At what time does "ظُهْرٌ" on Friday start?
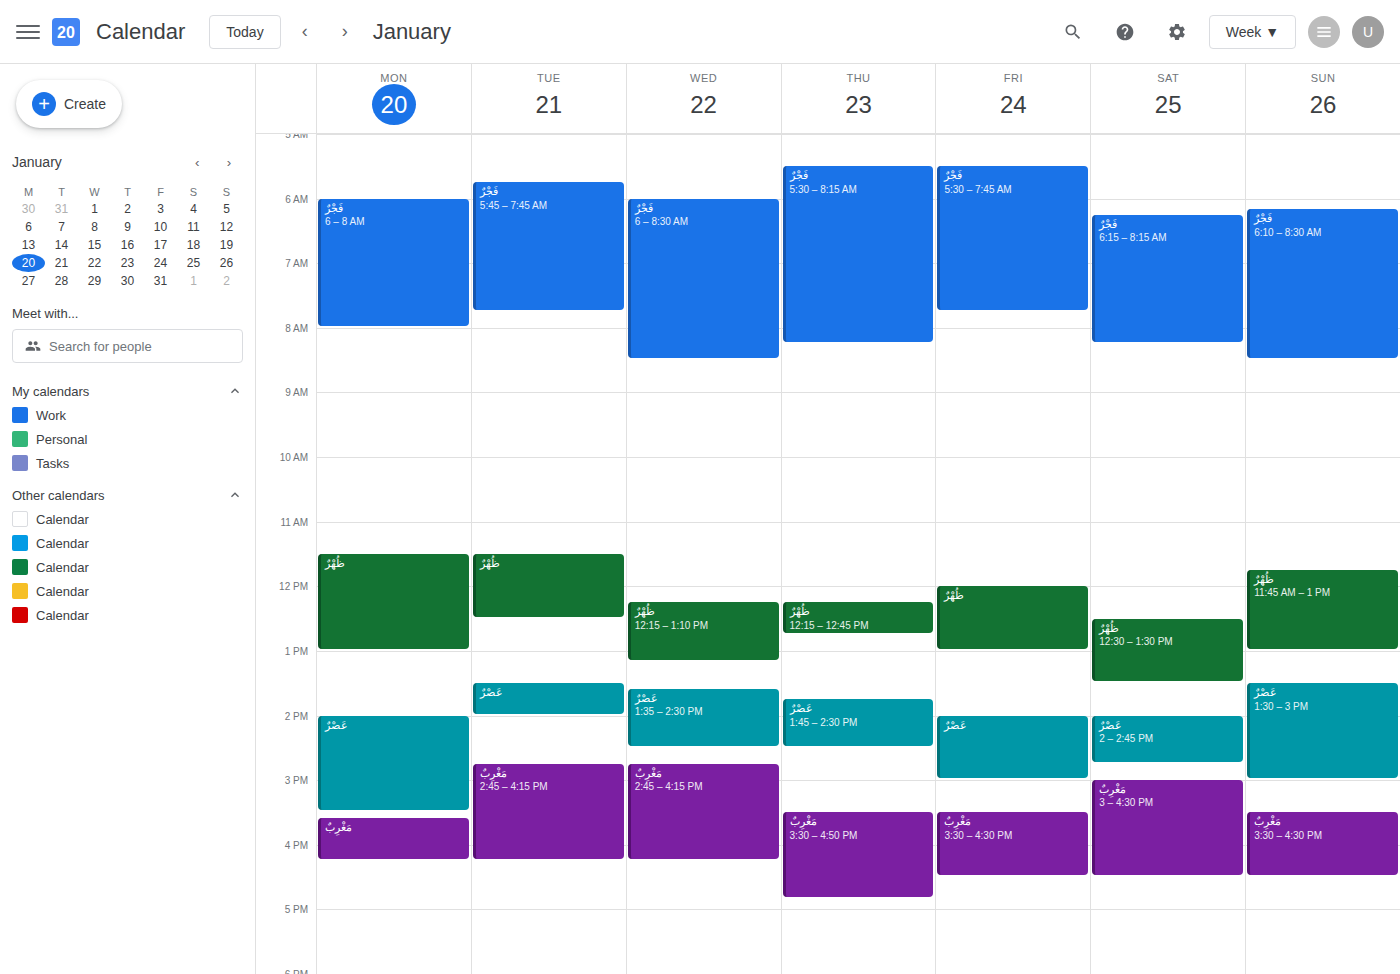
12:00 PM